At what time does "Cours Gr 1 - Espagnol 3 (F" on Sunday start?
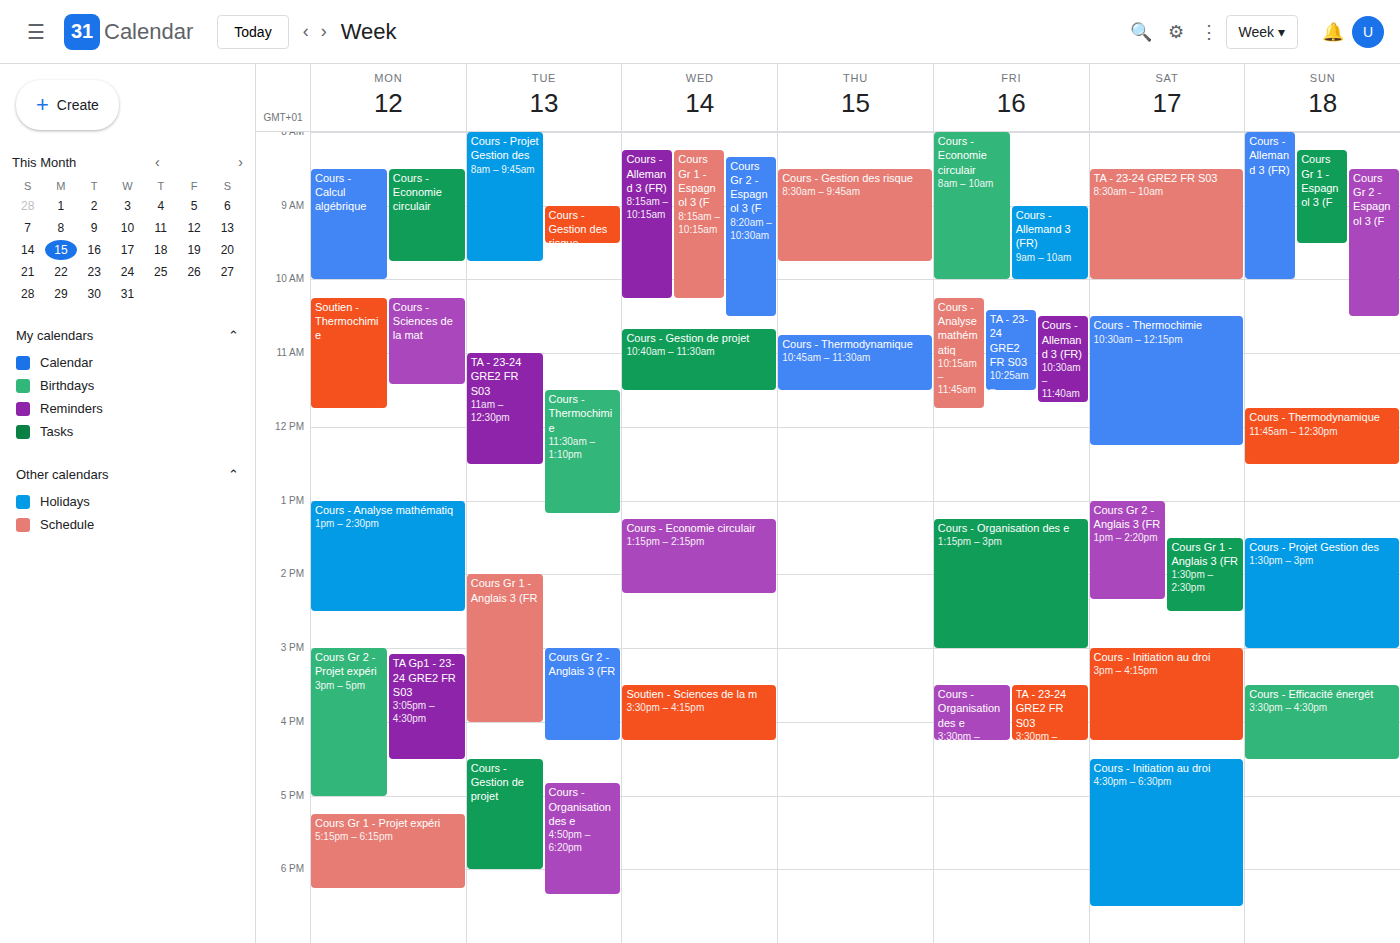
8:15 AM